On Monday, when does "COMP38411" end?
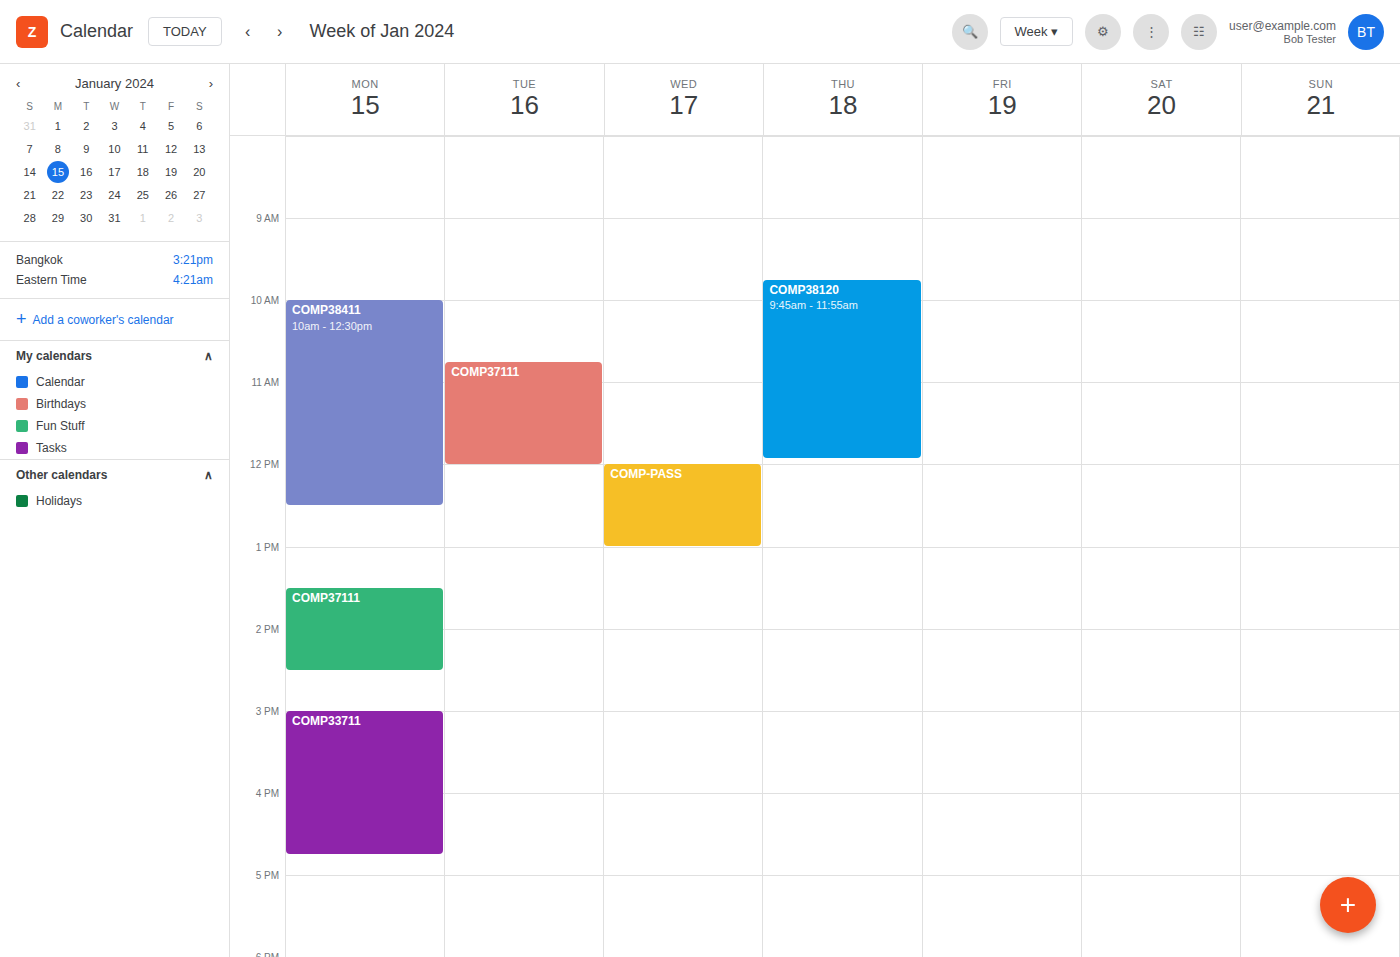
12:30 PM